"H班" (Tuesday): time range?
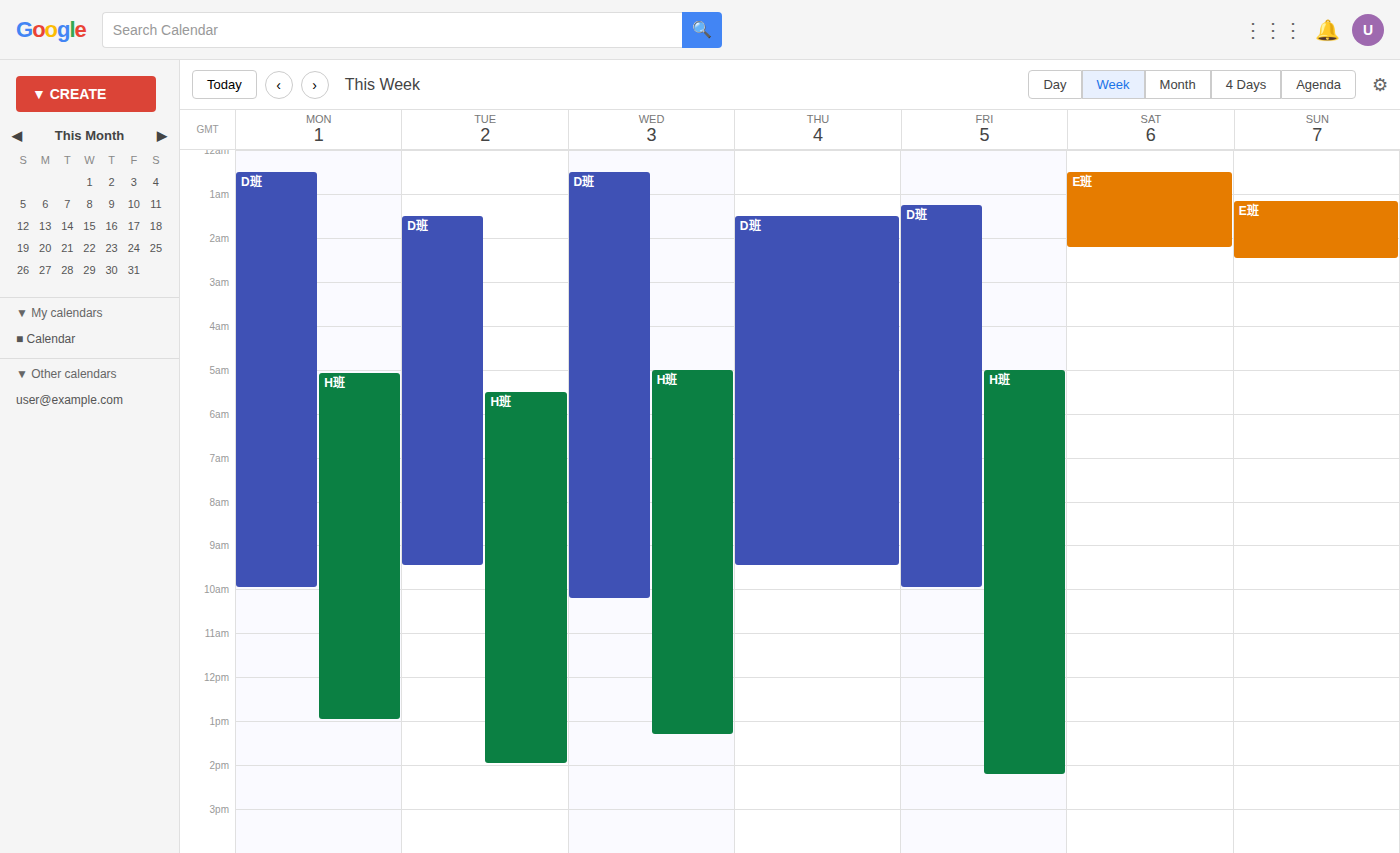
5:30 AM to 2:00 PM